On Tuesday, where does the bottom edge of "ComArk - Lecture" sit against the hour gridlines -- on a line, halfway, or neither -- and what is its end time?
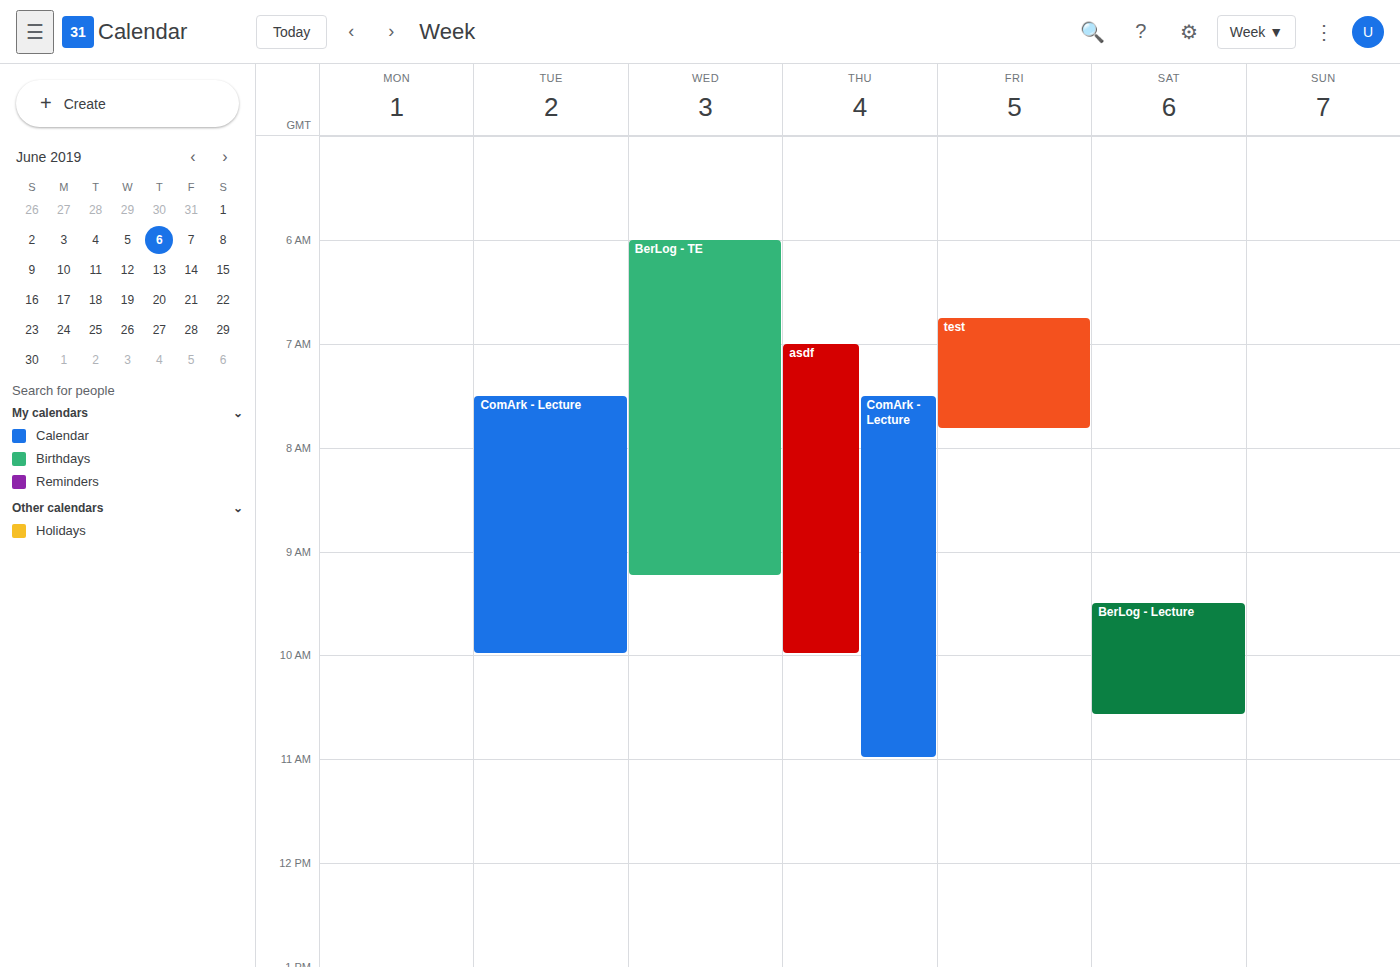
10:00 AM -- exactly on the 10 AM line.